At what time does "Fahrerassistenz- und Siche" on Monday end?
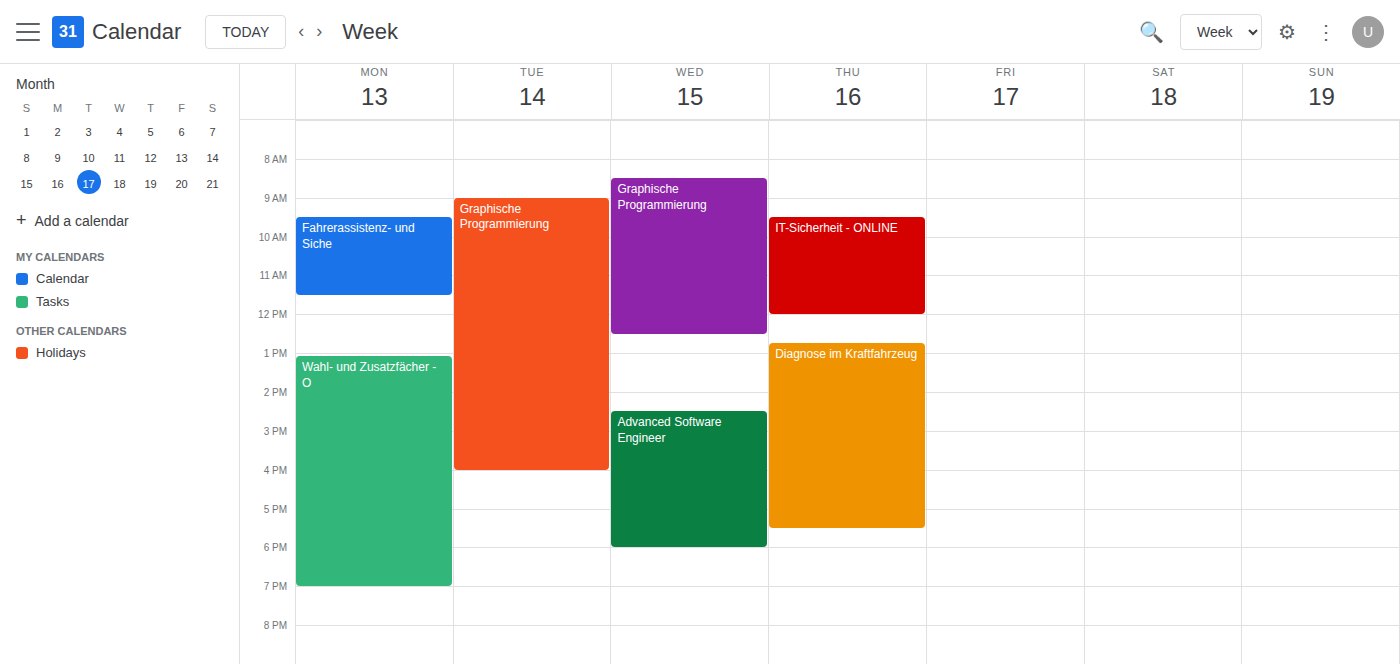
11:30 AM